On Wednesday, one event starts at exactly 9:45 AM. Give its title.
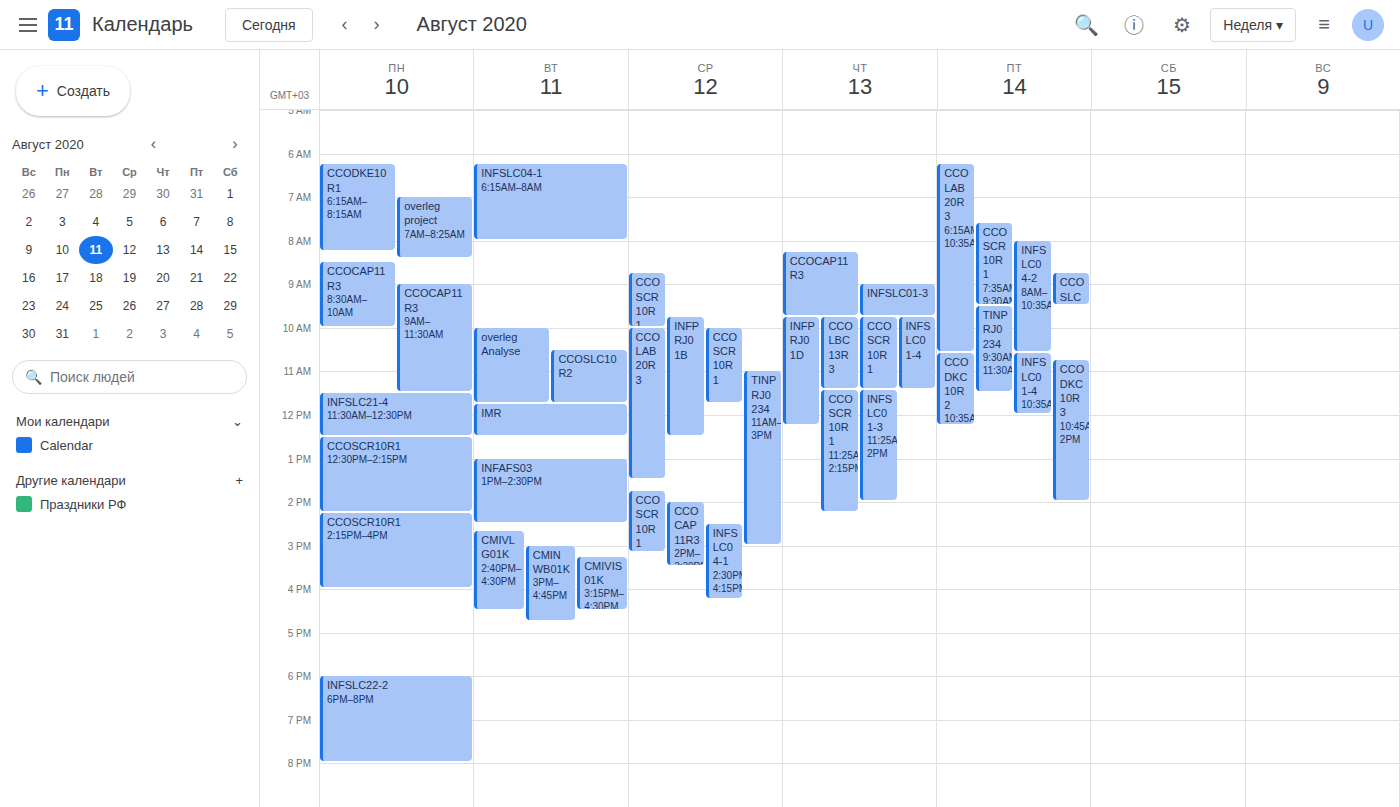
"INFPRJ01B"